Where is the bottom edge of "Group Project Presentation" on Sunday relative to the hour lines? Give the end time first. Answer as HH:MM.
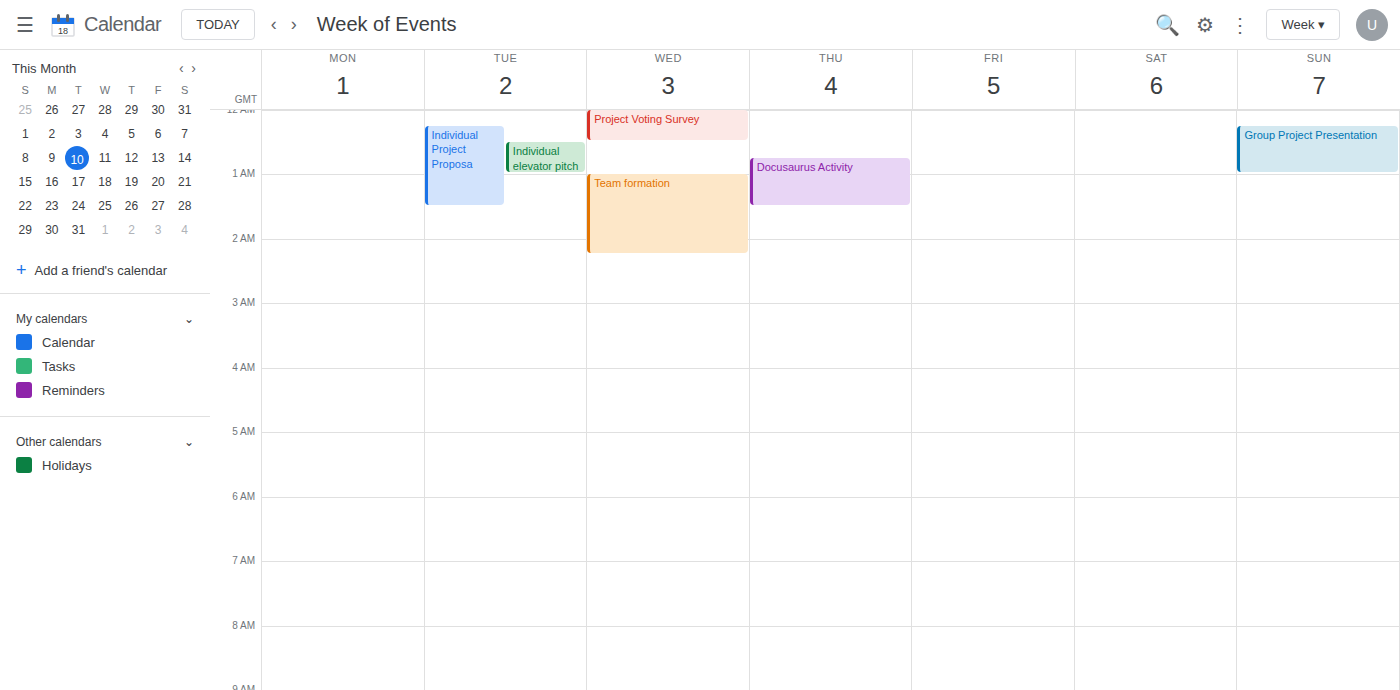
01:00 -- exactly on the 01:00 line.